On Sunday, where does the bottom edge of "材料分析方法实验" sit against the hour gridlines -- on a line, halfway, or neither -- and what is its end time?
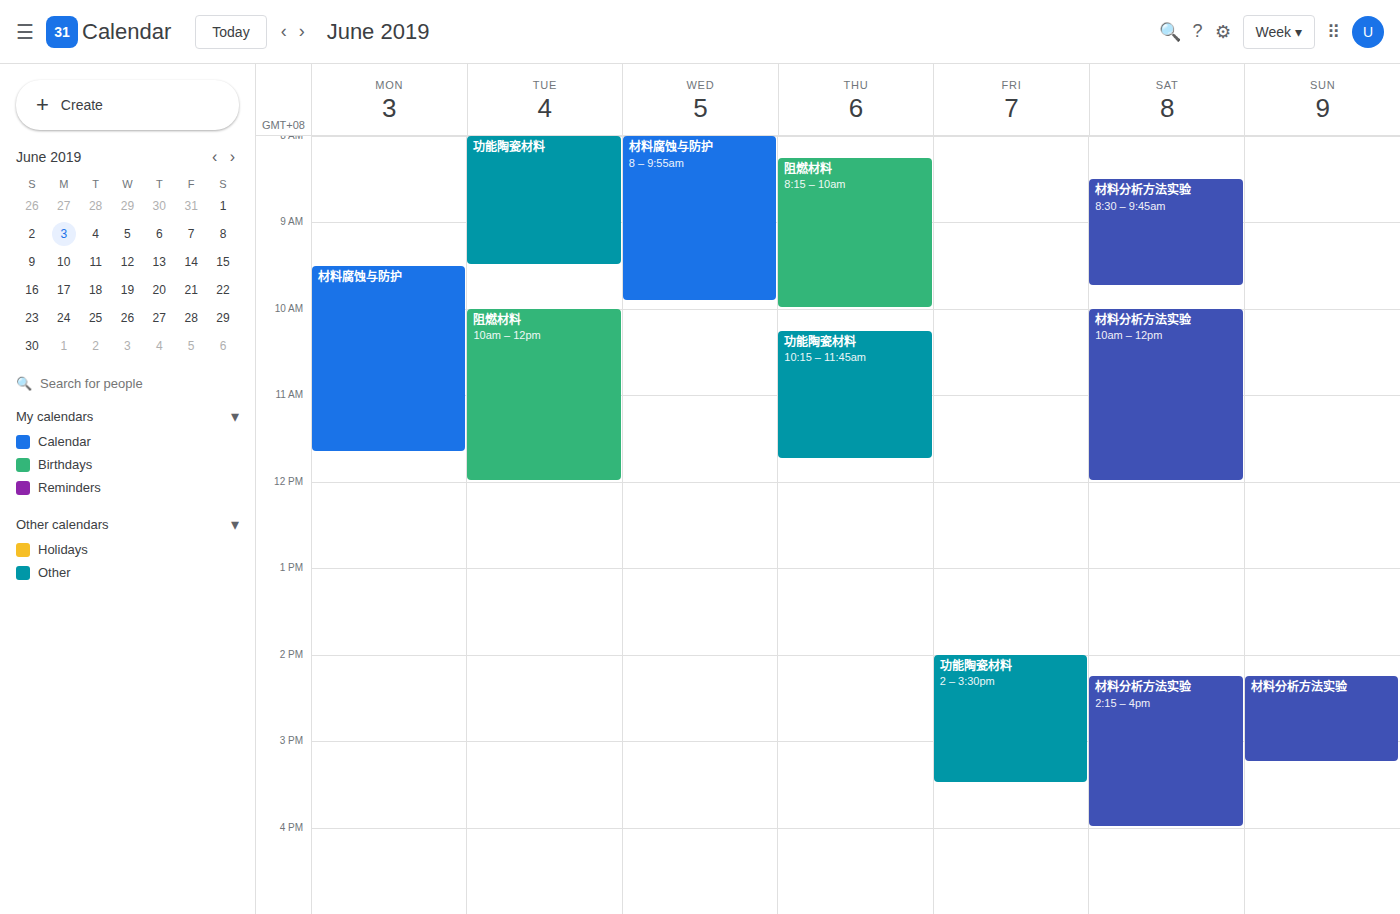
3:15 PM -- neither: a quarter of the way from the 3 PM line to the 4 PM line.